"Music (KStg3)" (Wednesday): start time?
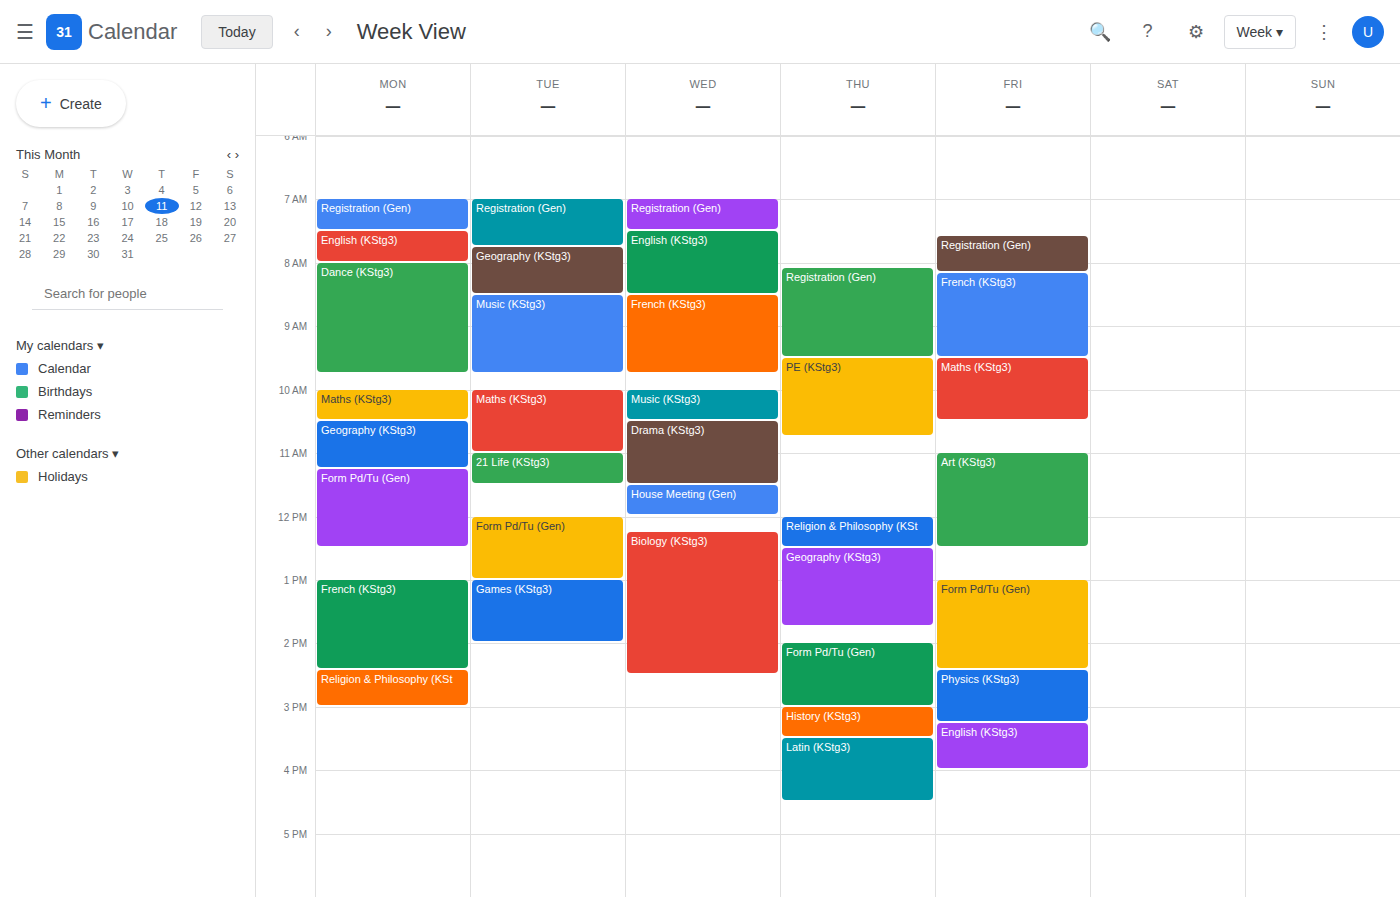
10:00 AM